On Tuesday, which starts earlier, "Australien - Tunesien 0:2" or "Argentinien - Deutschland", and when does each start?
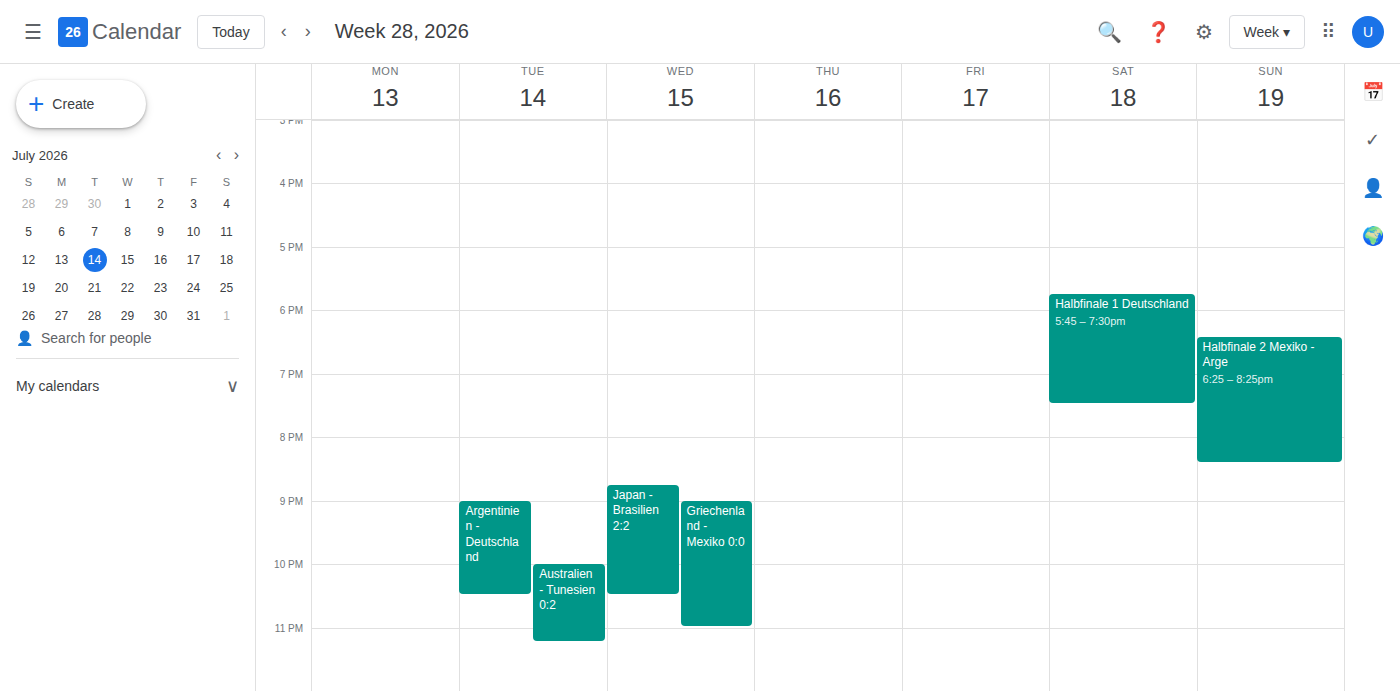
"Argentinien - Deutschland" 9:00 PM; "Australien - Tunesien 0:2" 10:00 PM.